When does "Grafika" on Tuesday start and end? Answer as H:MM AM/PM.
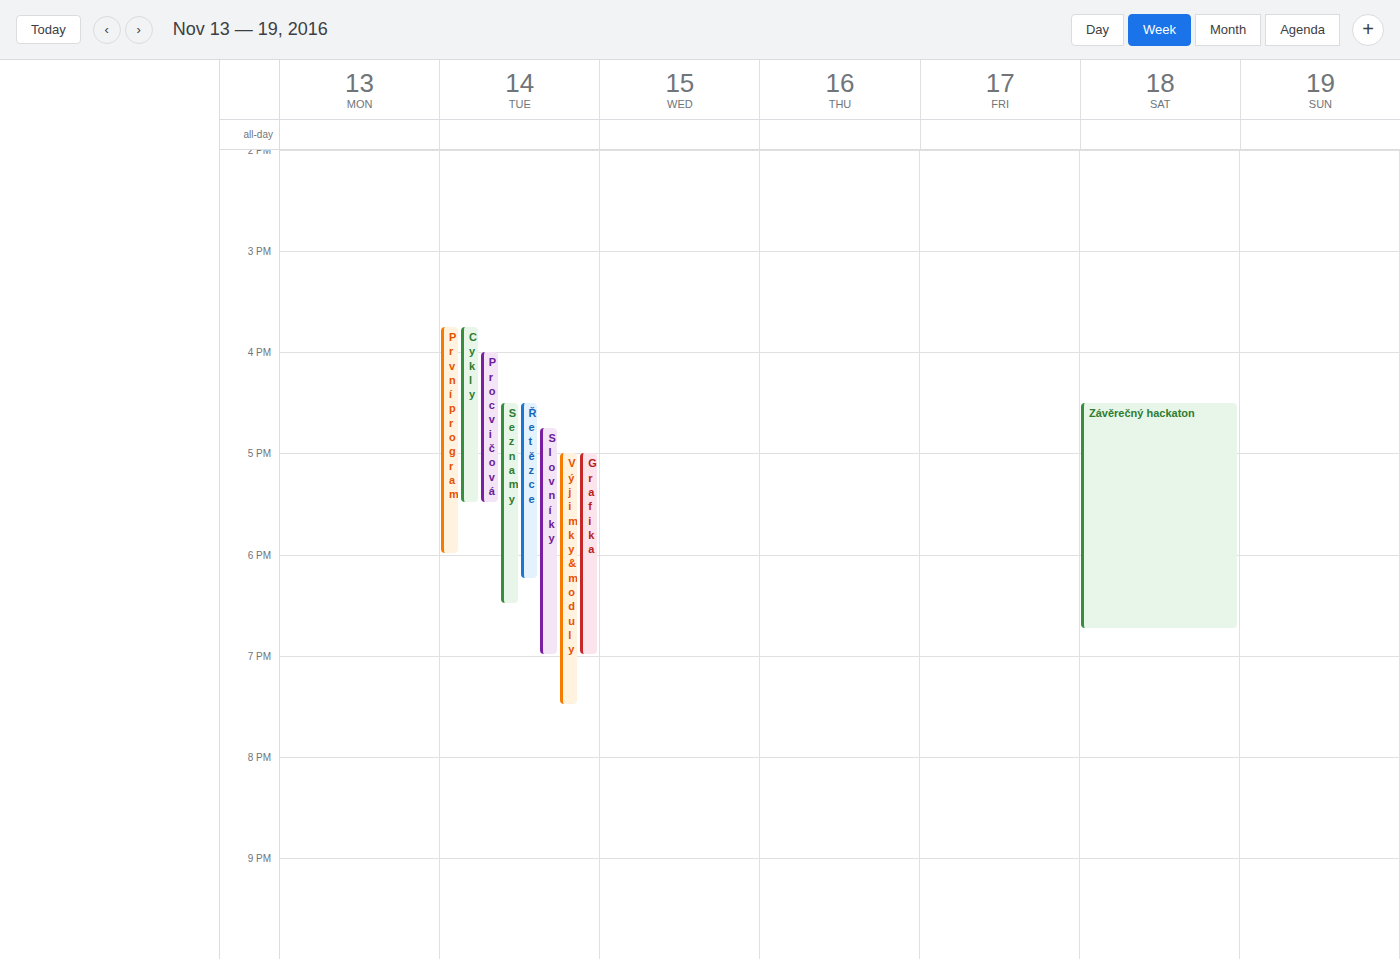
5:00 PM to 7:00 PM